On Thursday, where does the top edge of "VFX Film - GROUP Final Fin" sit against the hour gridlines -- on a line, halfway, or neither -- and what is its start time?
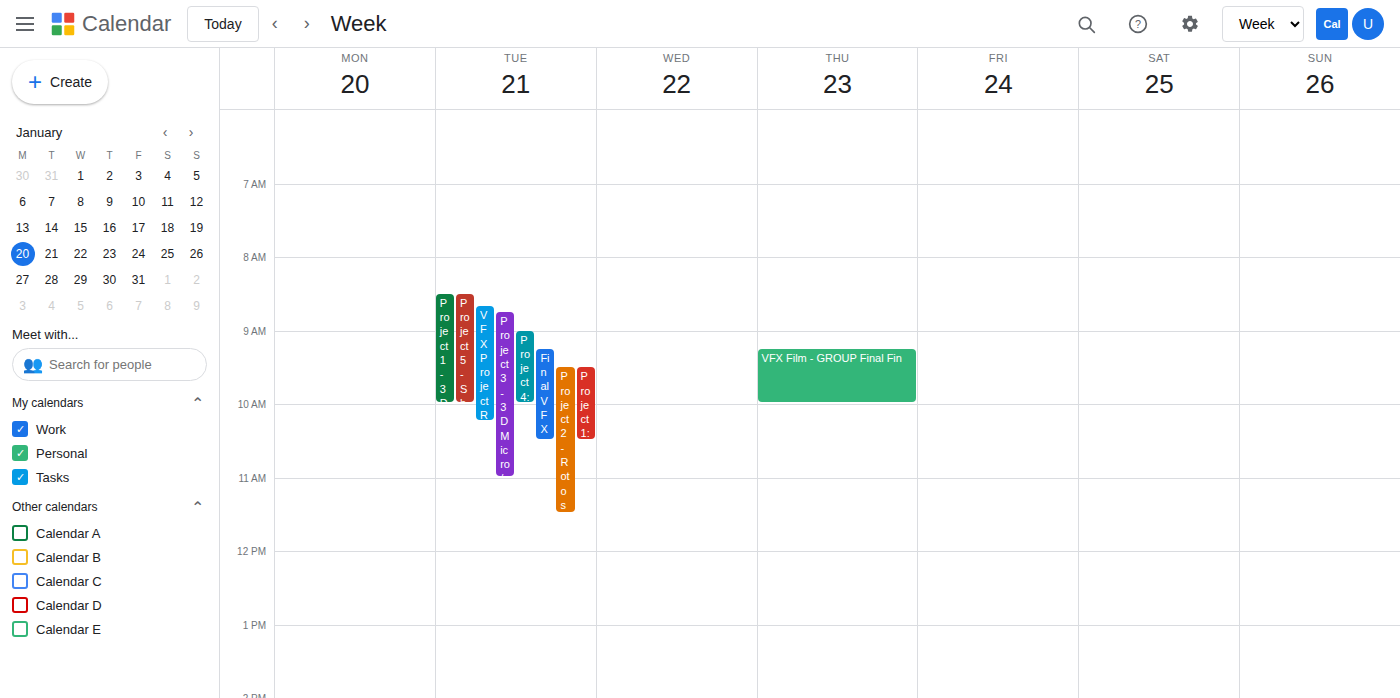
9:15 AM -- neither: a quarter of the way from the 9 AM line to the 10 AM line.